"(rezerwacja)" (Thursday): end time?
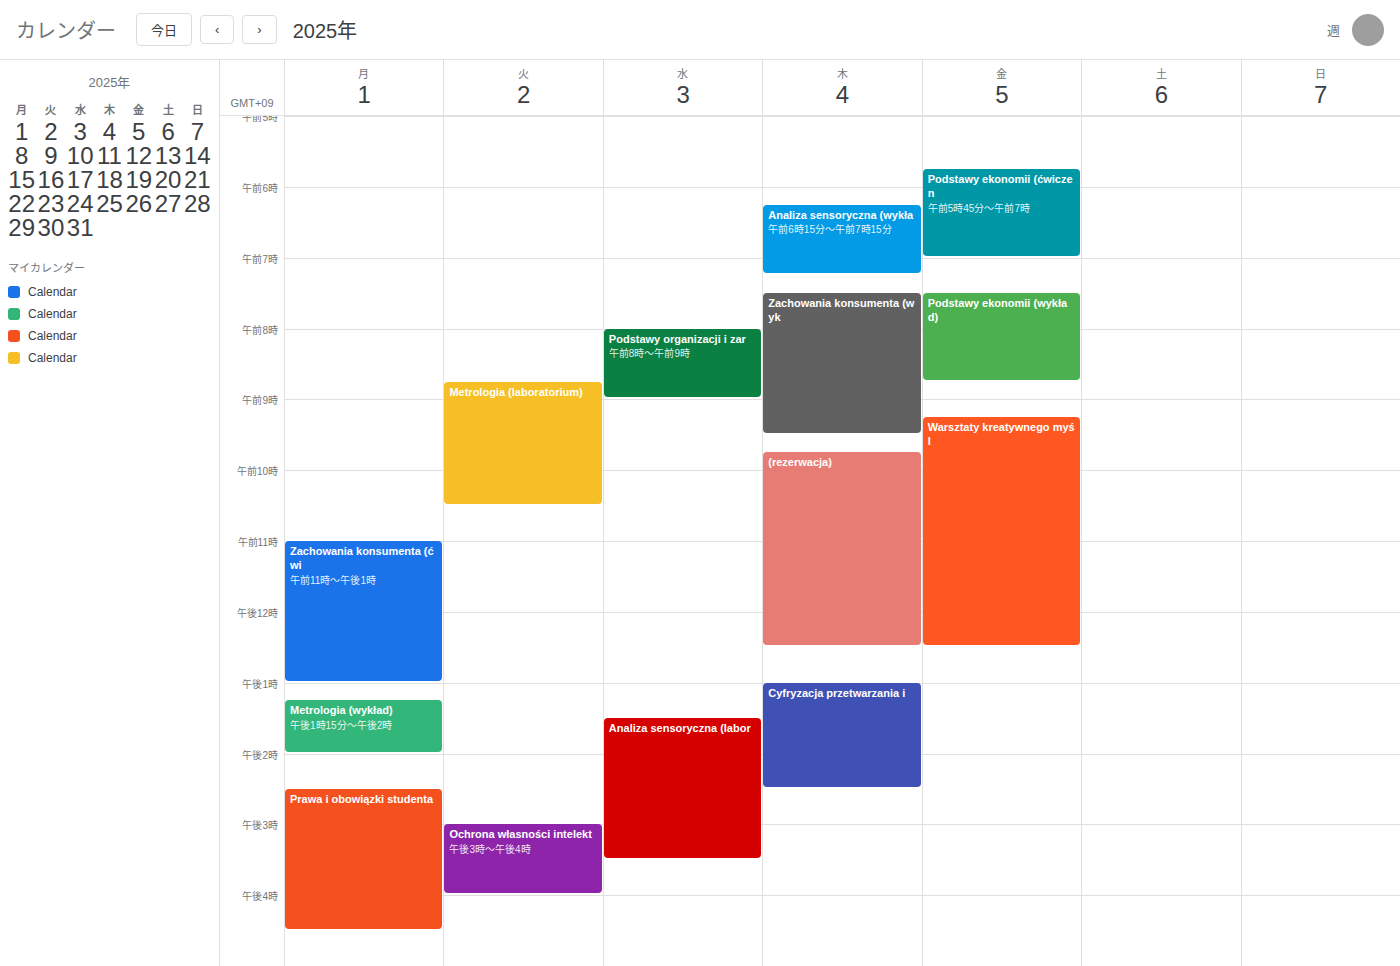
12:30